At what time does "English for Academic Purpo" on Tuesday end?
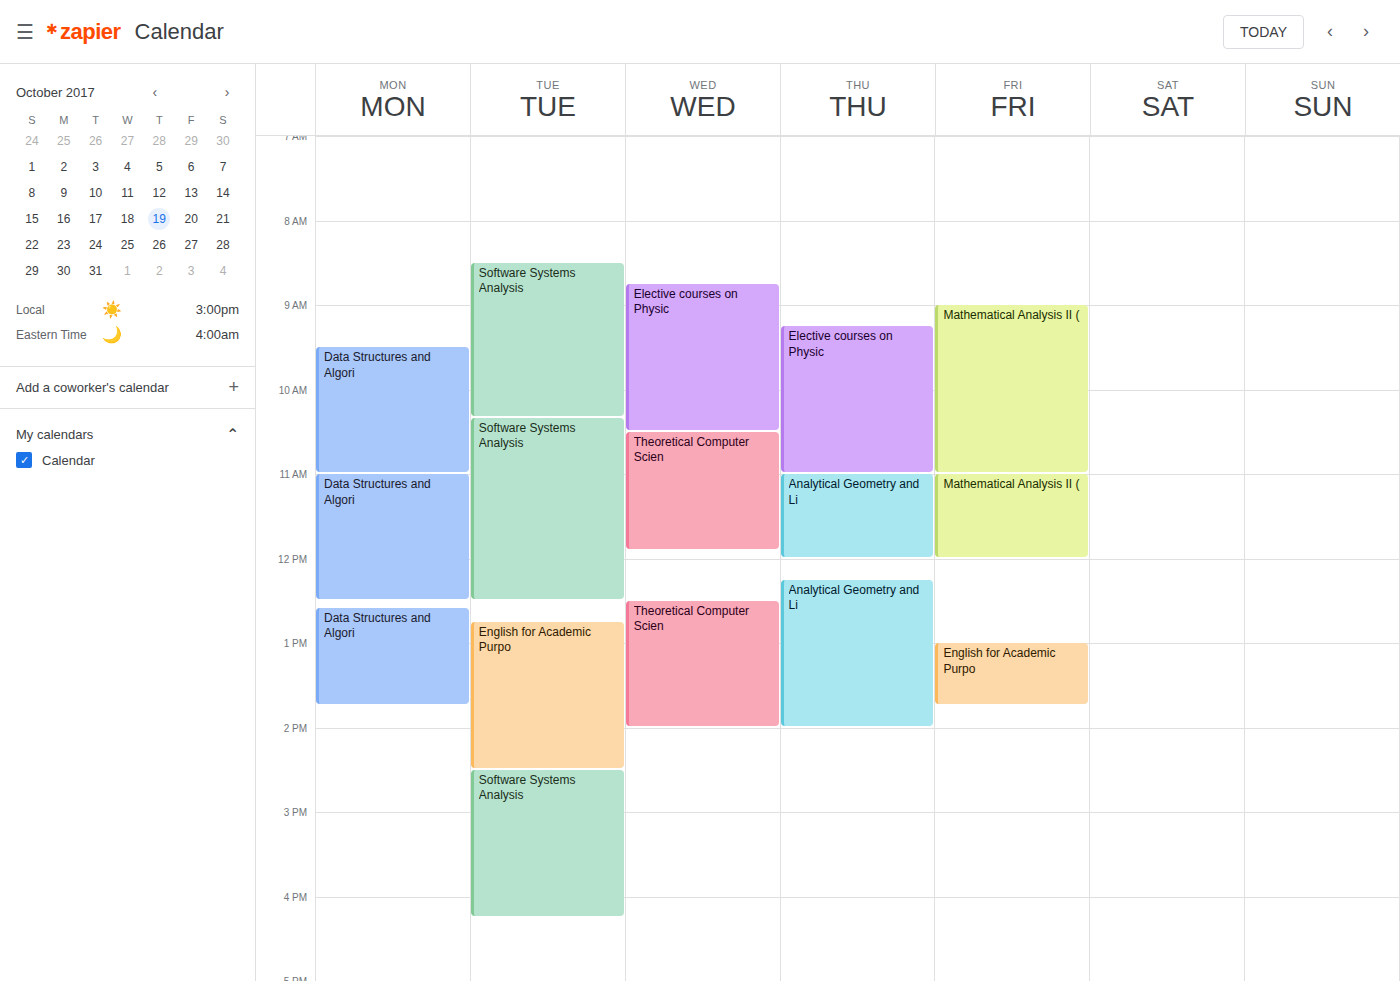
2:30 PM